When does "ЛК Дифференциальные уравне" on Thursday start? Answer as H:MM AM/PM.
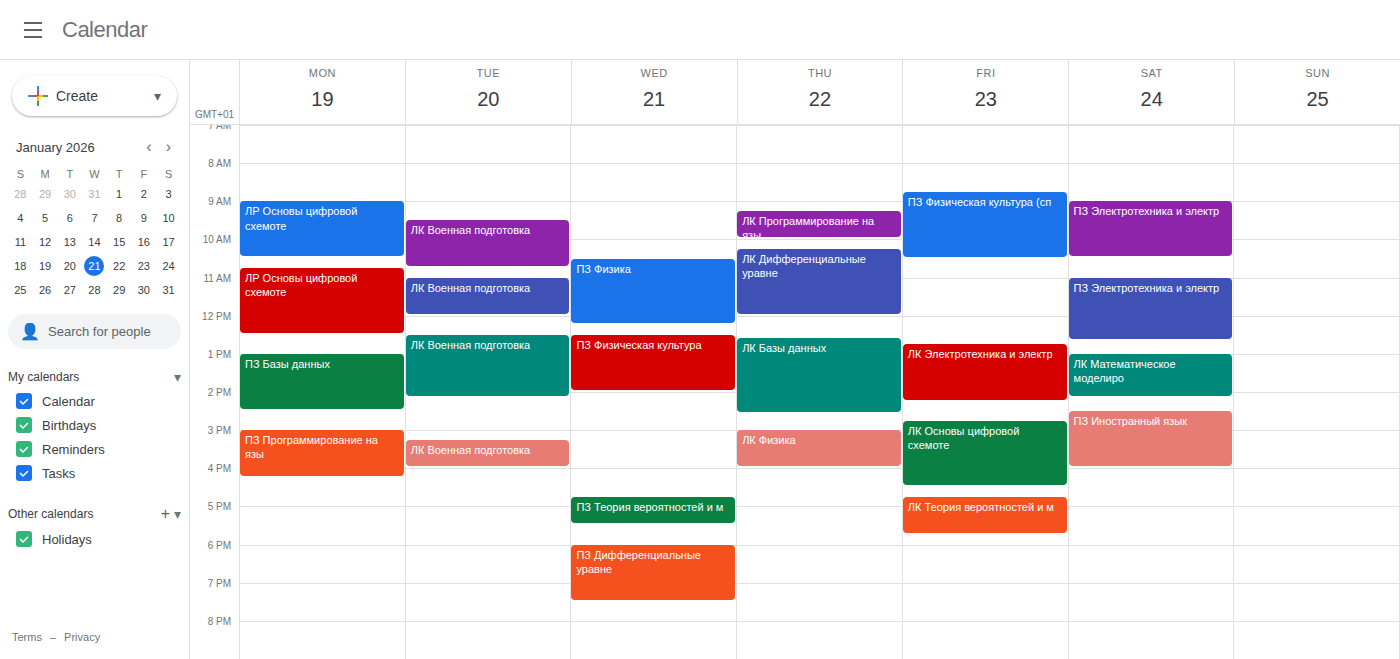
10:15 AM